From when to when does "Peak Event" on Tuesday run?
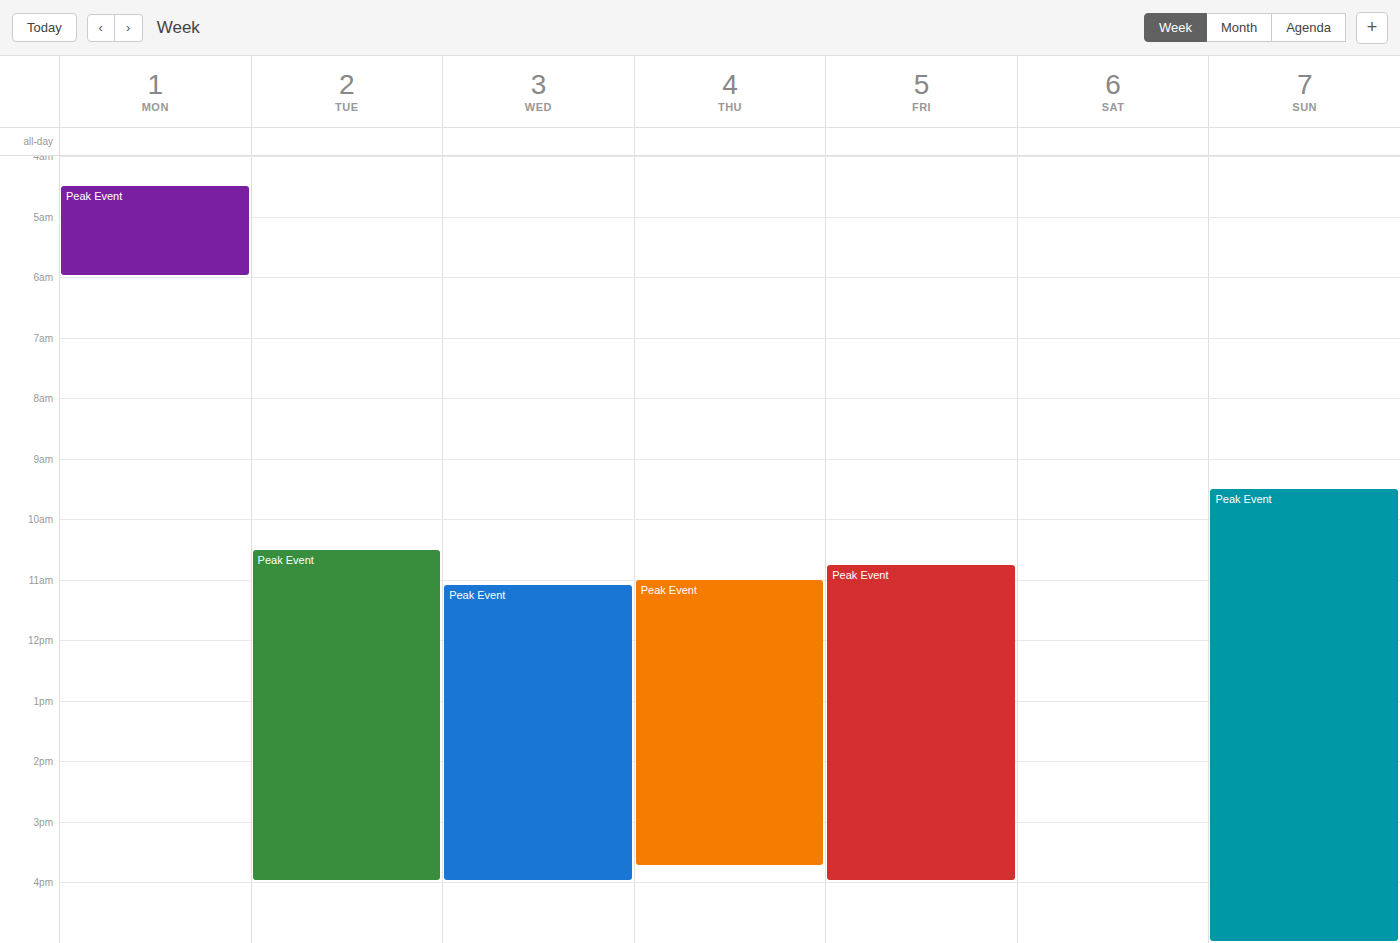
10:30 AM to 4:00 PM